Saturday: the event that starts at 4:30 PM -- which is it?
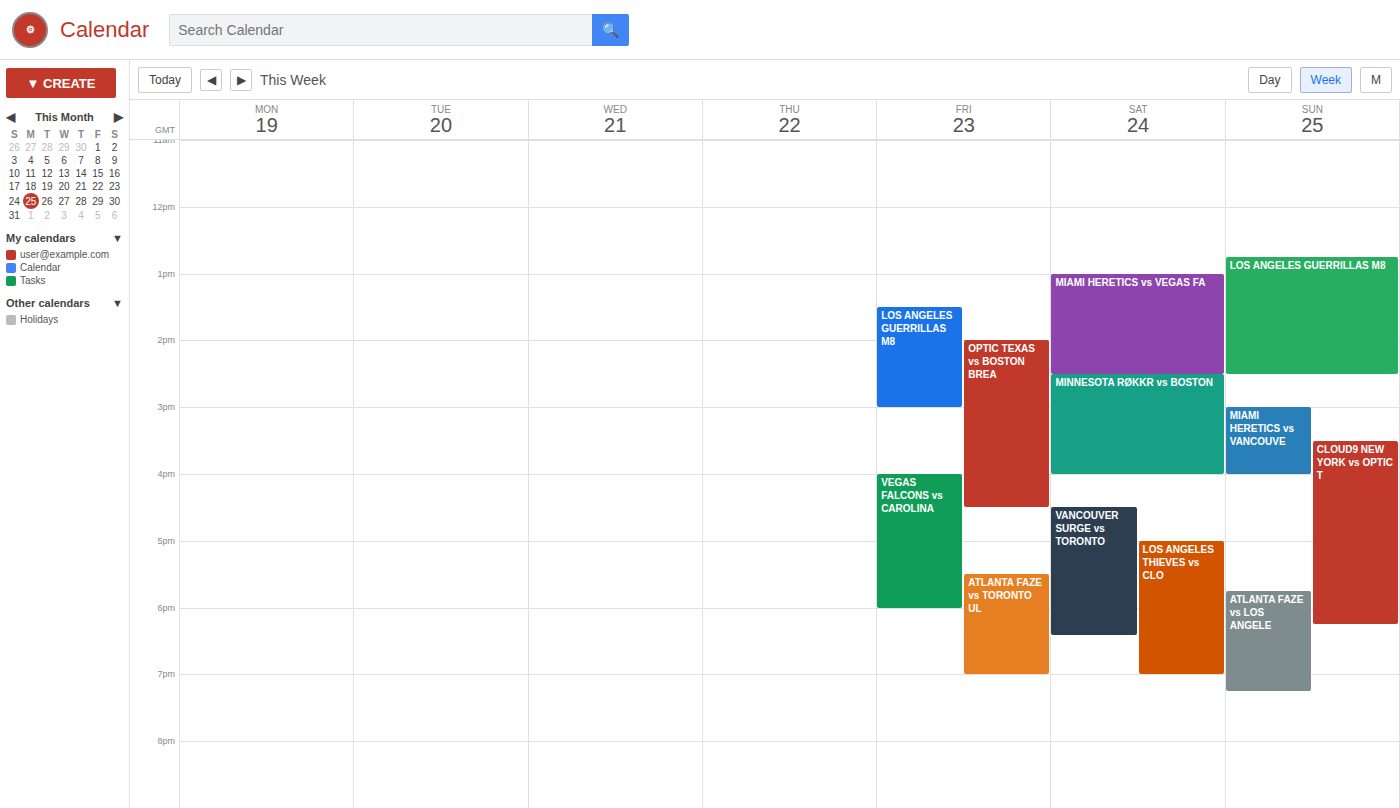
"VANCOUVER SURGE vs TORONTO"